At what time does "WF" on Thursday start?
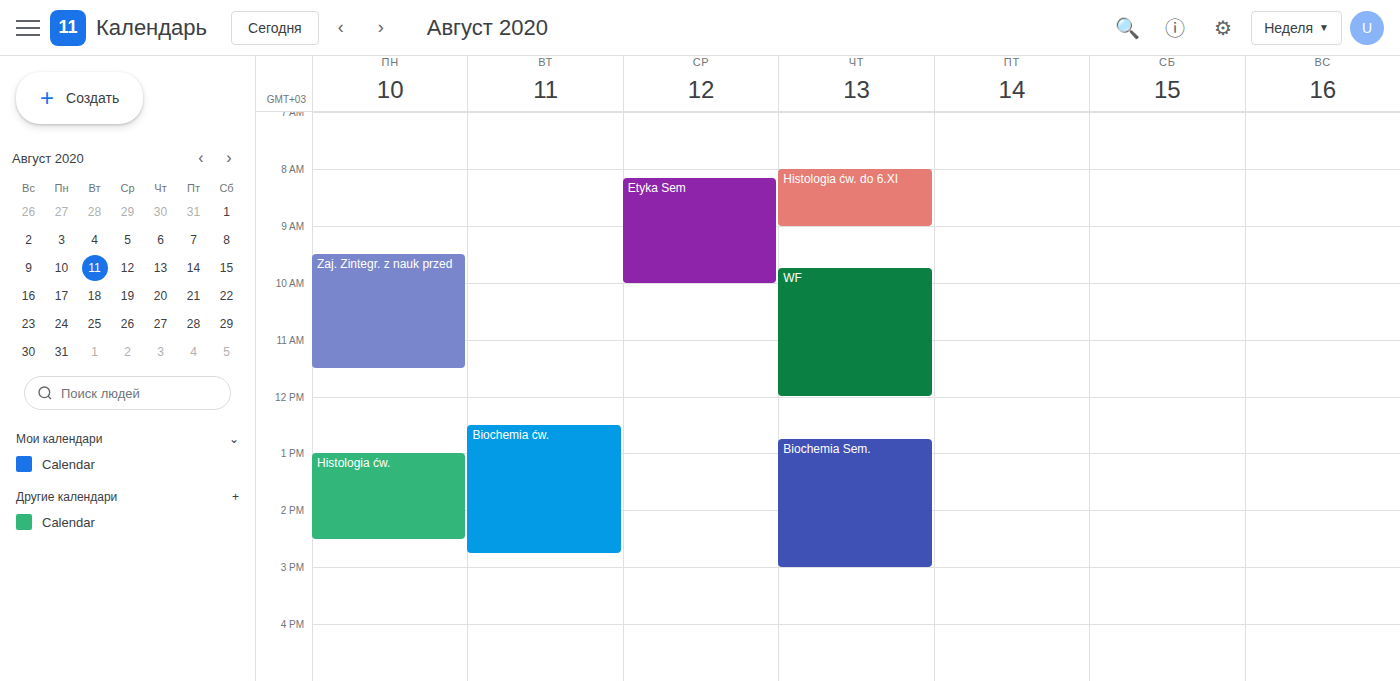
09:45